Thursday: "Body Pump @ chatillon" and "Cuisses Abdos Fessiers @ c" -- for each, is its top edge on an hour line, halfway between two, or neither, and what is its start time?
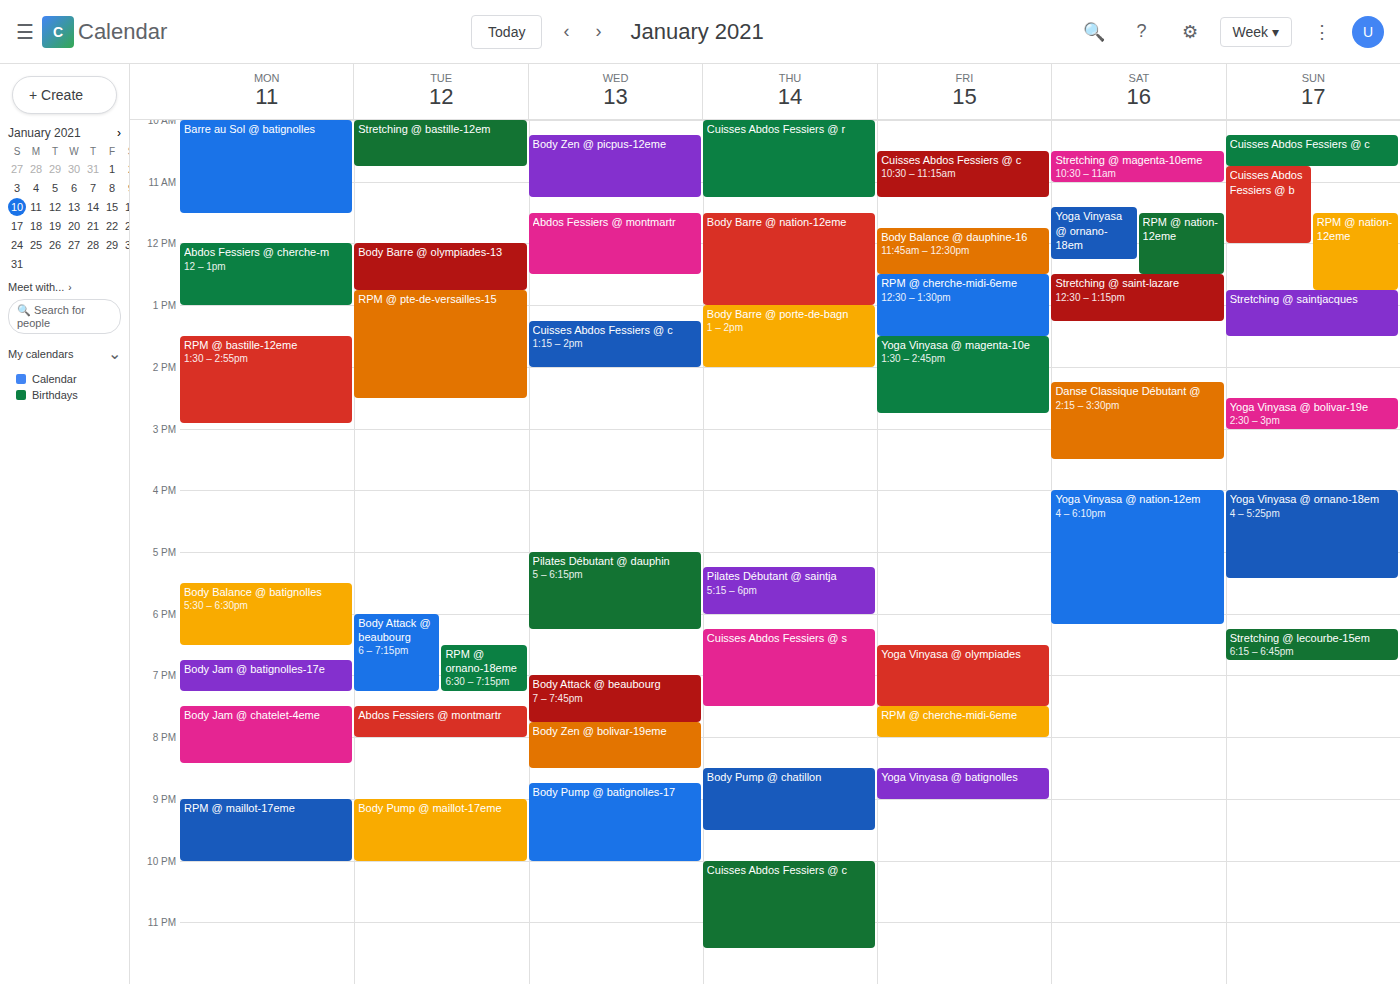
"Body Pump @ chatillon": 8:30 PM, halfway between the 8 PM and 9 PM lines. "Cuisses Abdos Fessiers @ c": 10:00 PM, exactly on the 10 PM line.